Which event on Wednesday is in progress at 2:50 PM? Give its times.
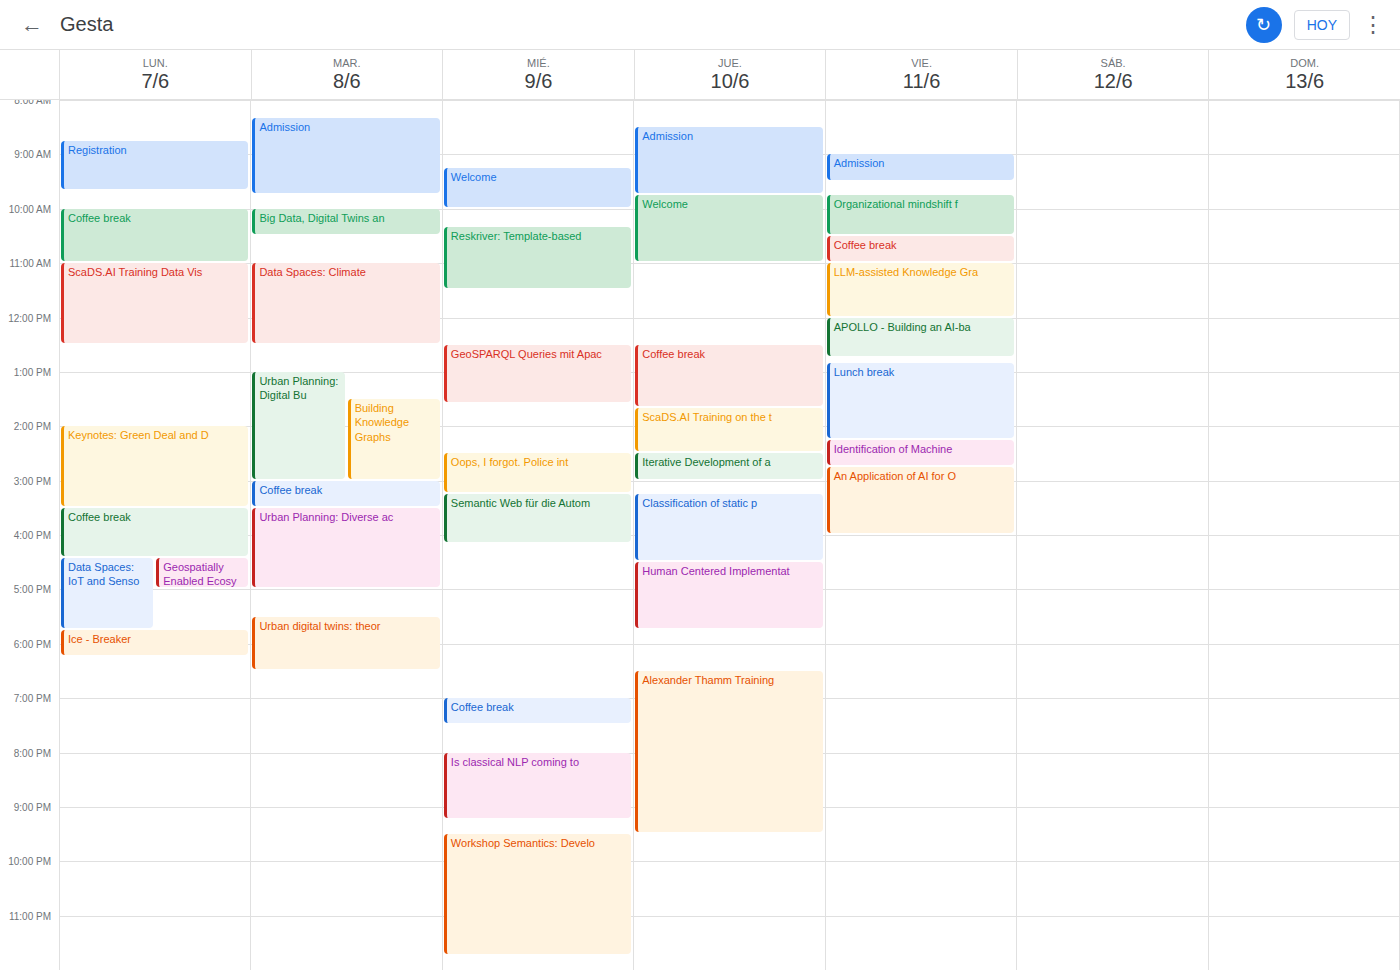
"Oops, I forgot. Police int", 2:30 PM to 3:15 PM